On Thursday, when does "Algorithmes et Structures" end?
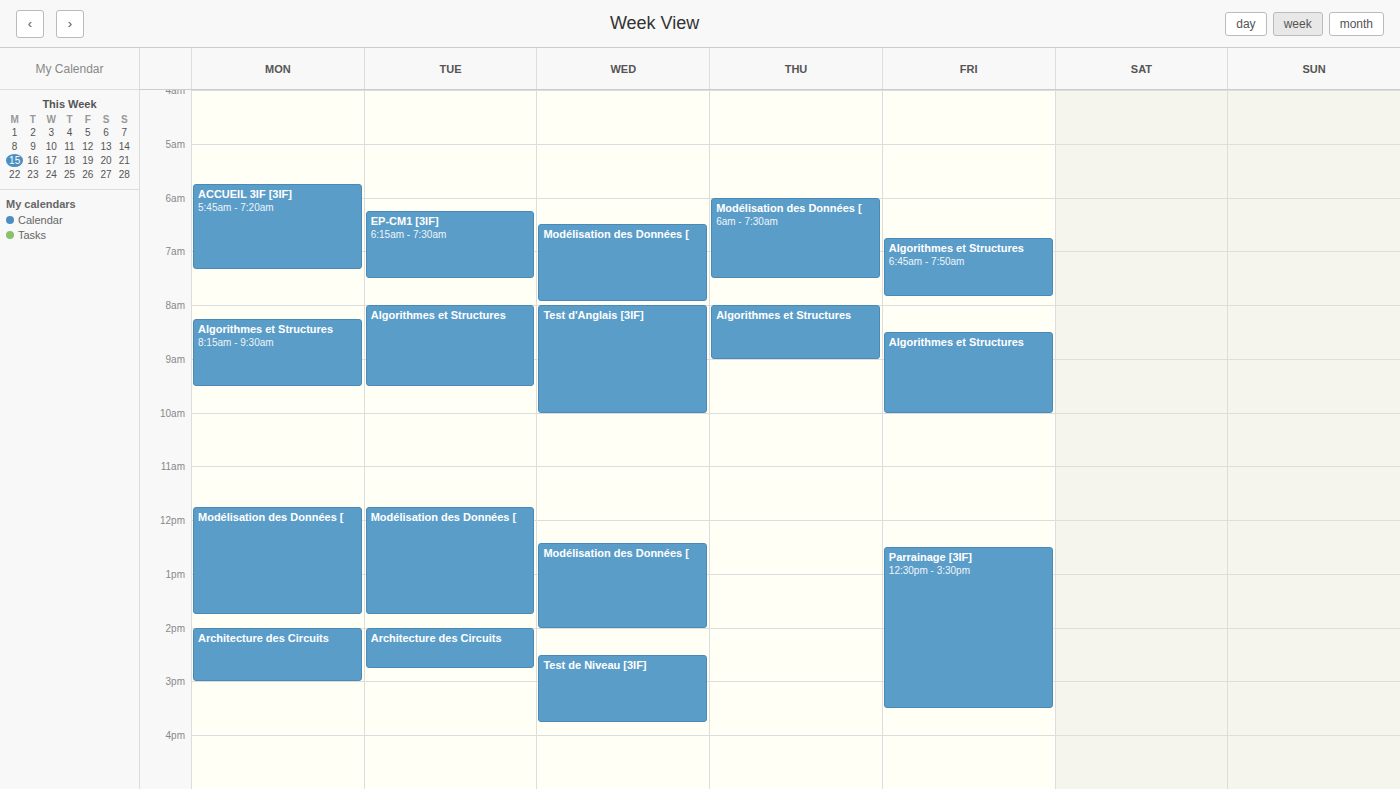
9:00 AM